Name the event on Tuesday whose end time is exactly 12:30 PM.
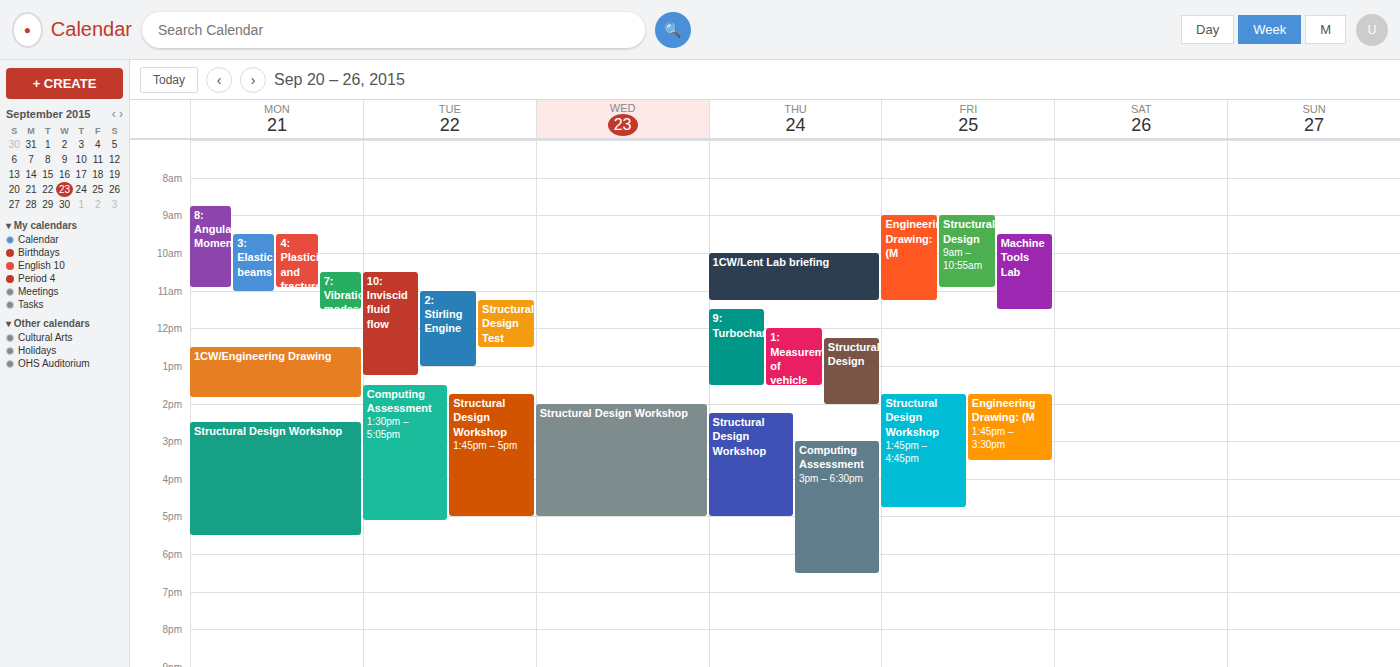
"Structural Design Test"